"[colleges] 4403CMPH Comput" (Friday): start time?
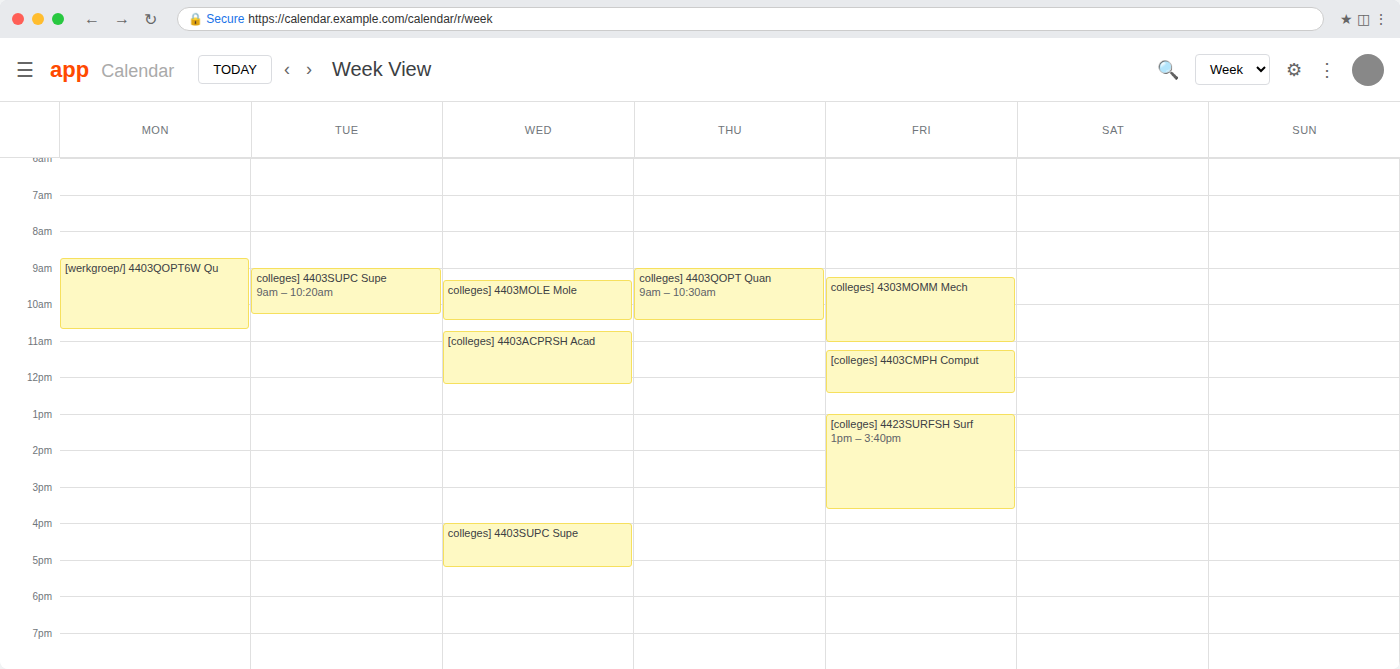
11:15 AM